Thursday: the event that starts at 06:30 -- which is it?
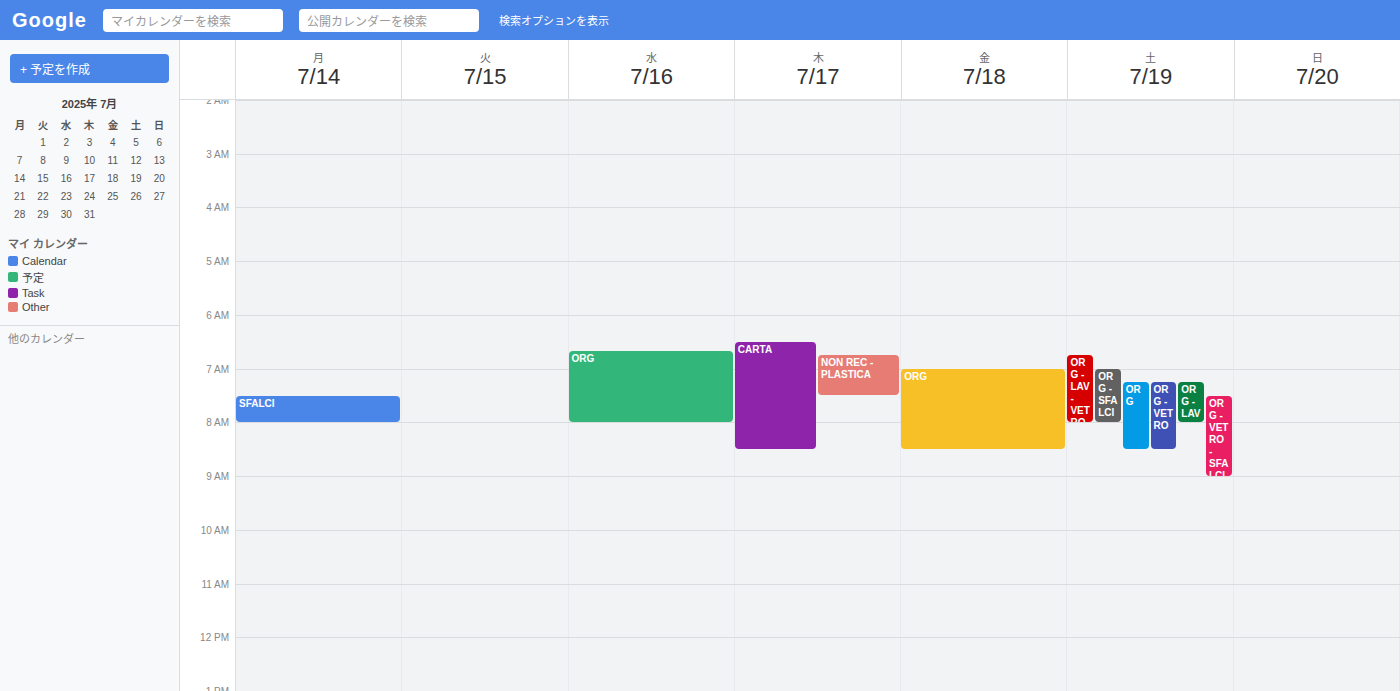
"CARTA"